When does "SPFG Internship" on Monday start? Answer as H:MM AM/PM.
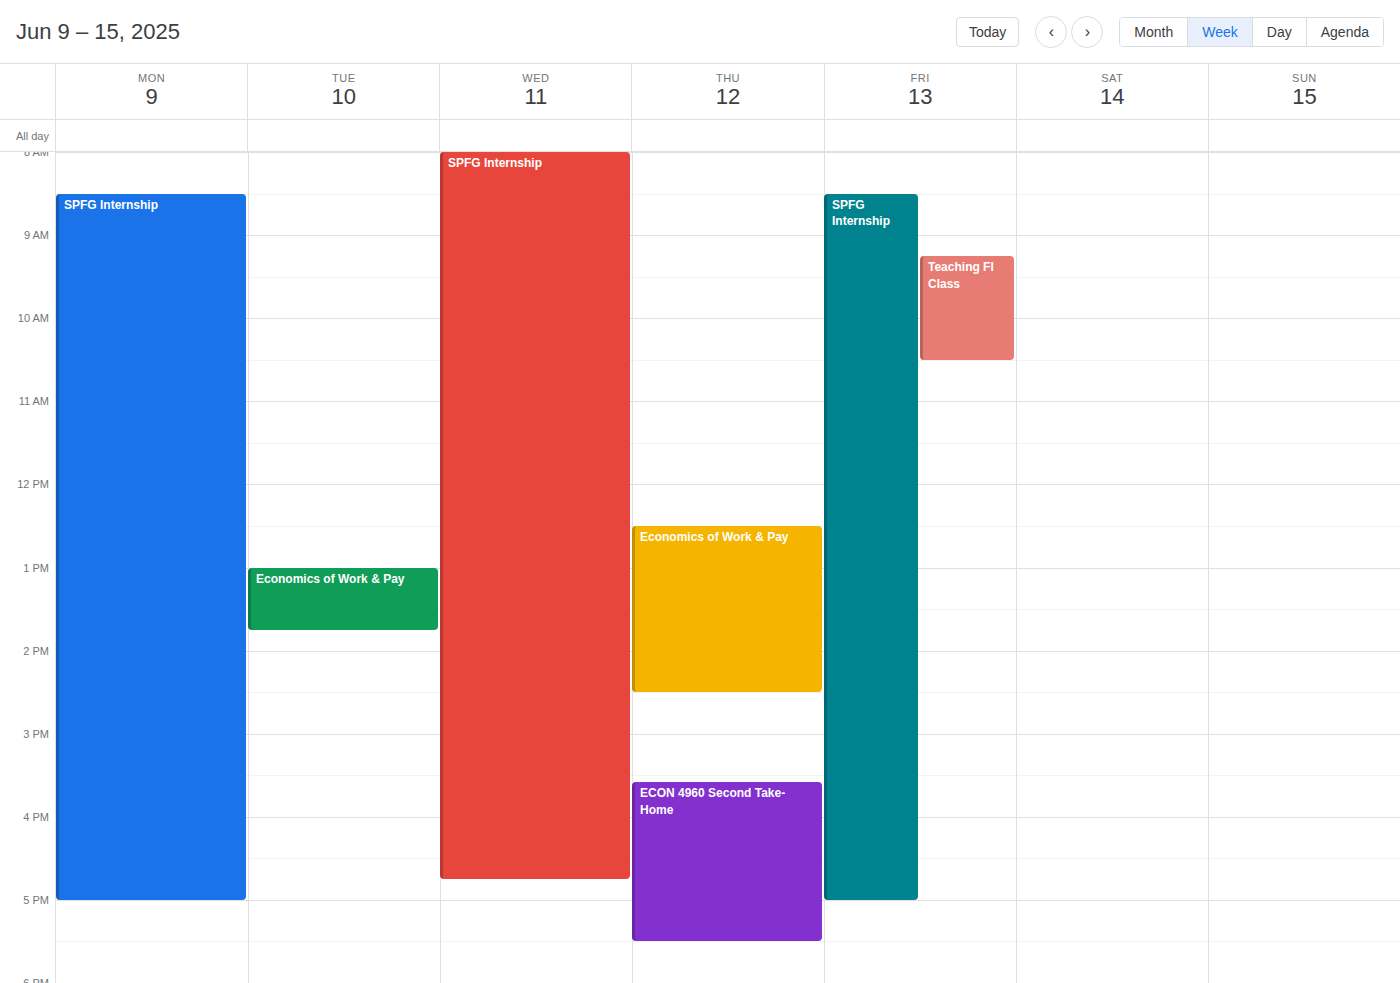
8:30 AM